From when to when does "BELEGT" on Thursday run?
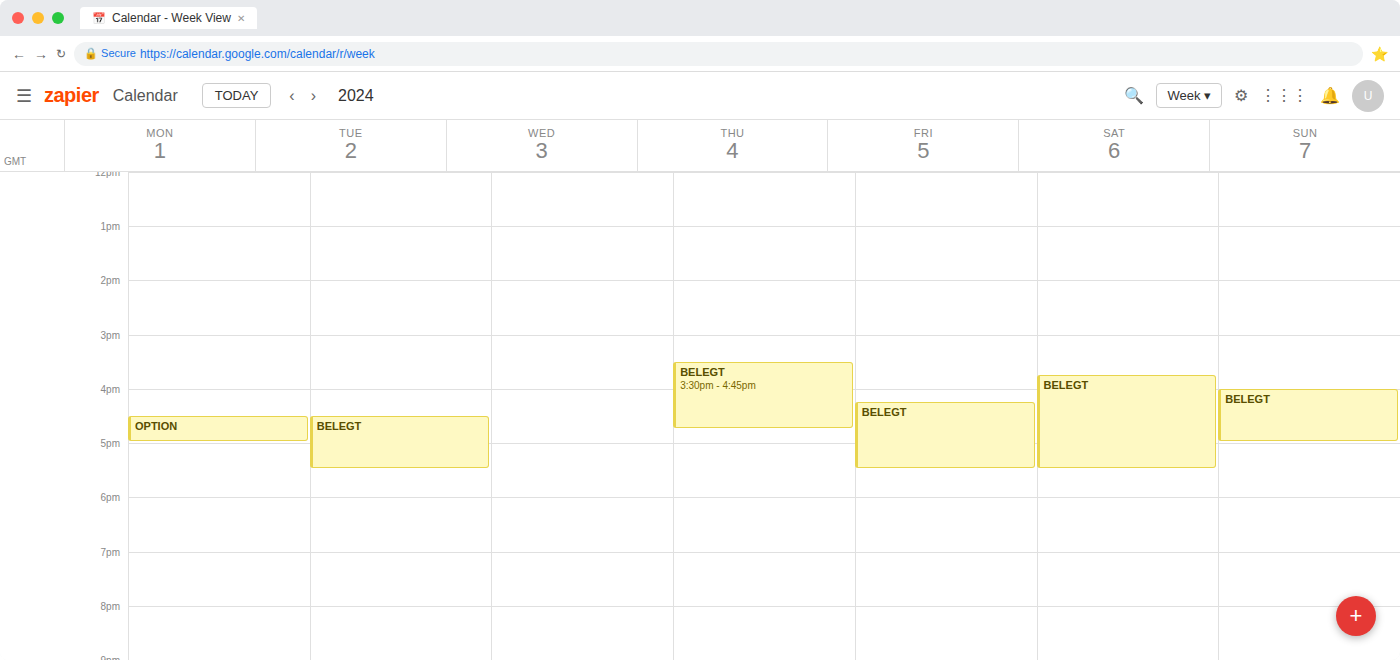
3:30 PM to 4:45 PM